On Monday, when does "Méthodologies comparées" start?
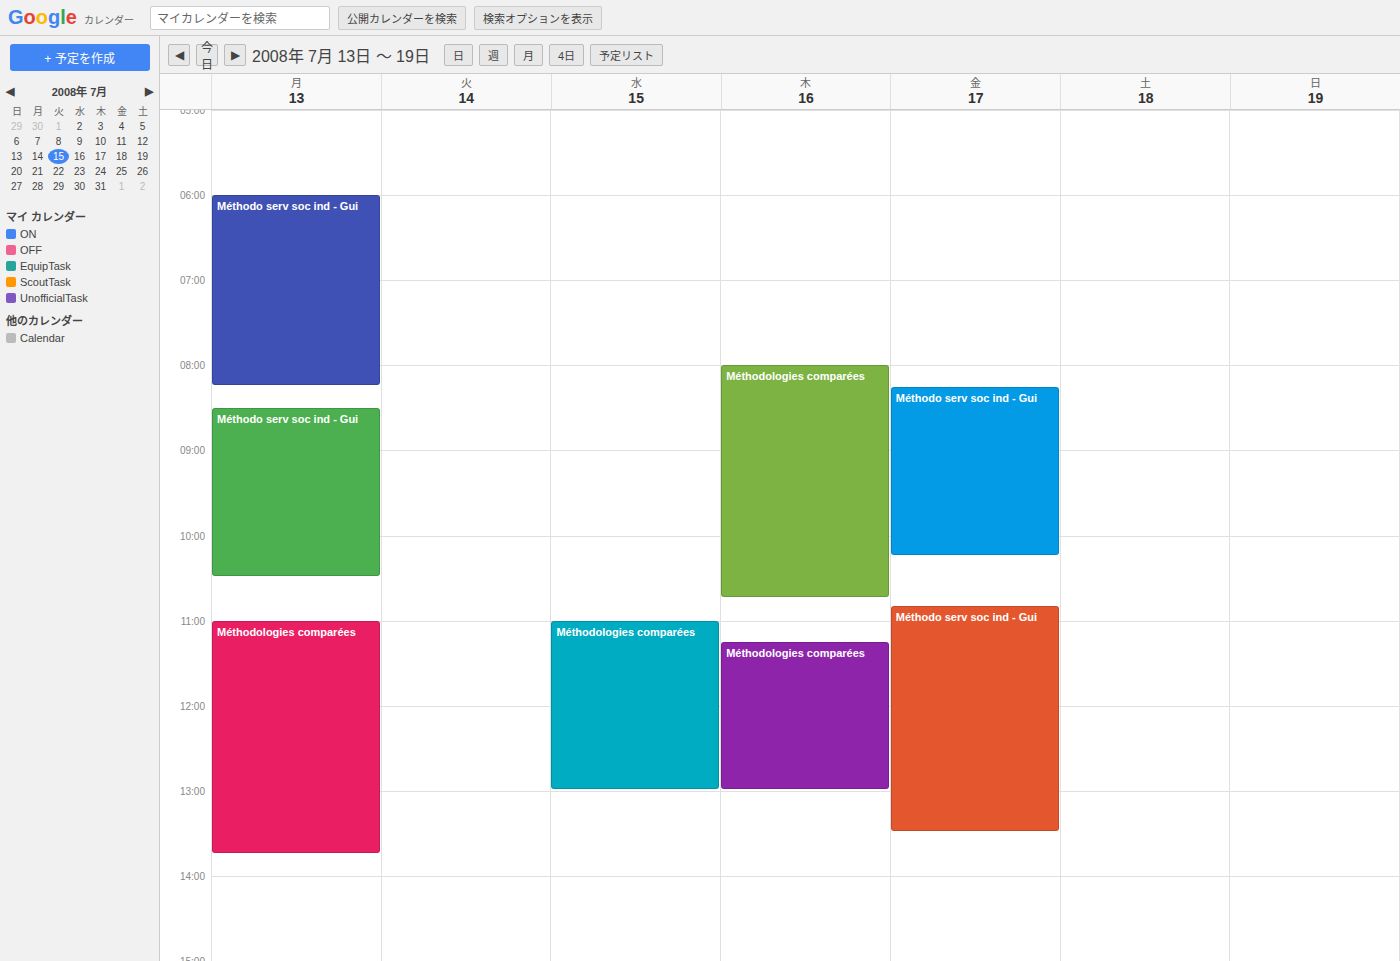
11:00 AM